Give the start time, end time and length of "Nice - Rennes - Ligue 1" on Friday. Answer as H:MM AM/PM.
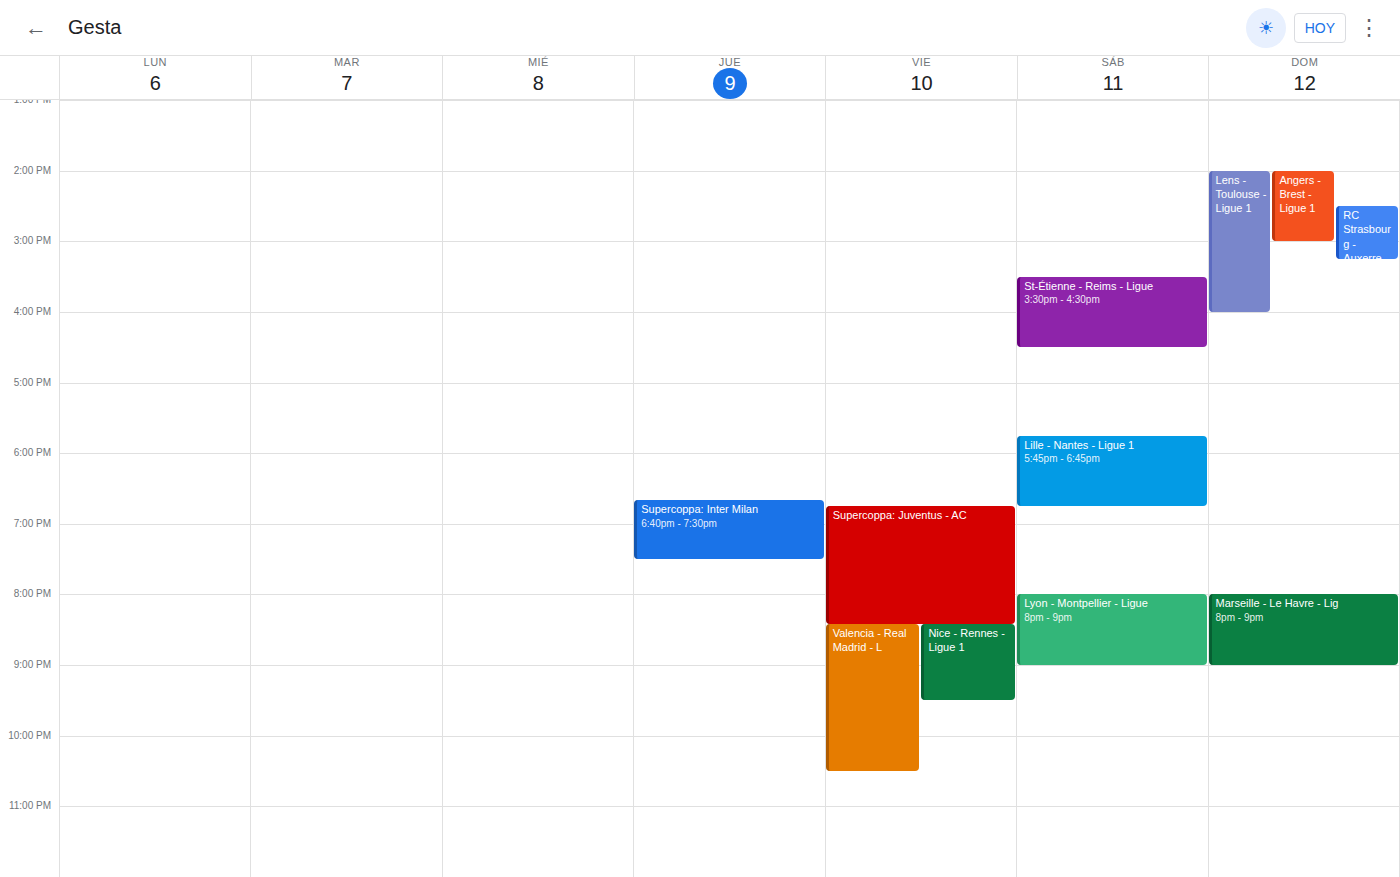
8:25 PM to 9:30 PM, 1 hour 5 minutes